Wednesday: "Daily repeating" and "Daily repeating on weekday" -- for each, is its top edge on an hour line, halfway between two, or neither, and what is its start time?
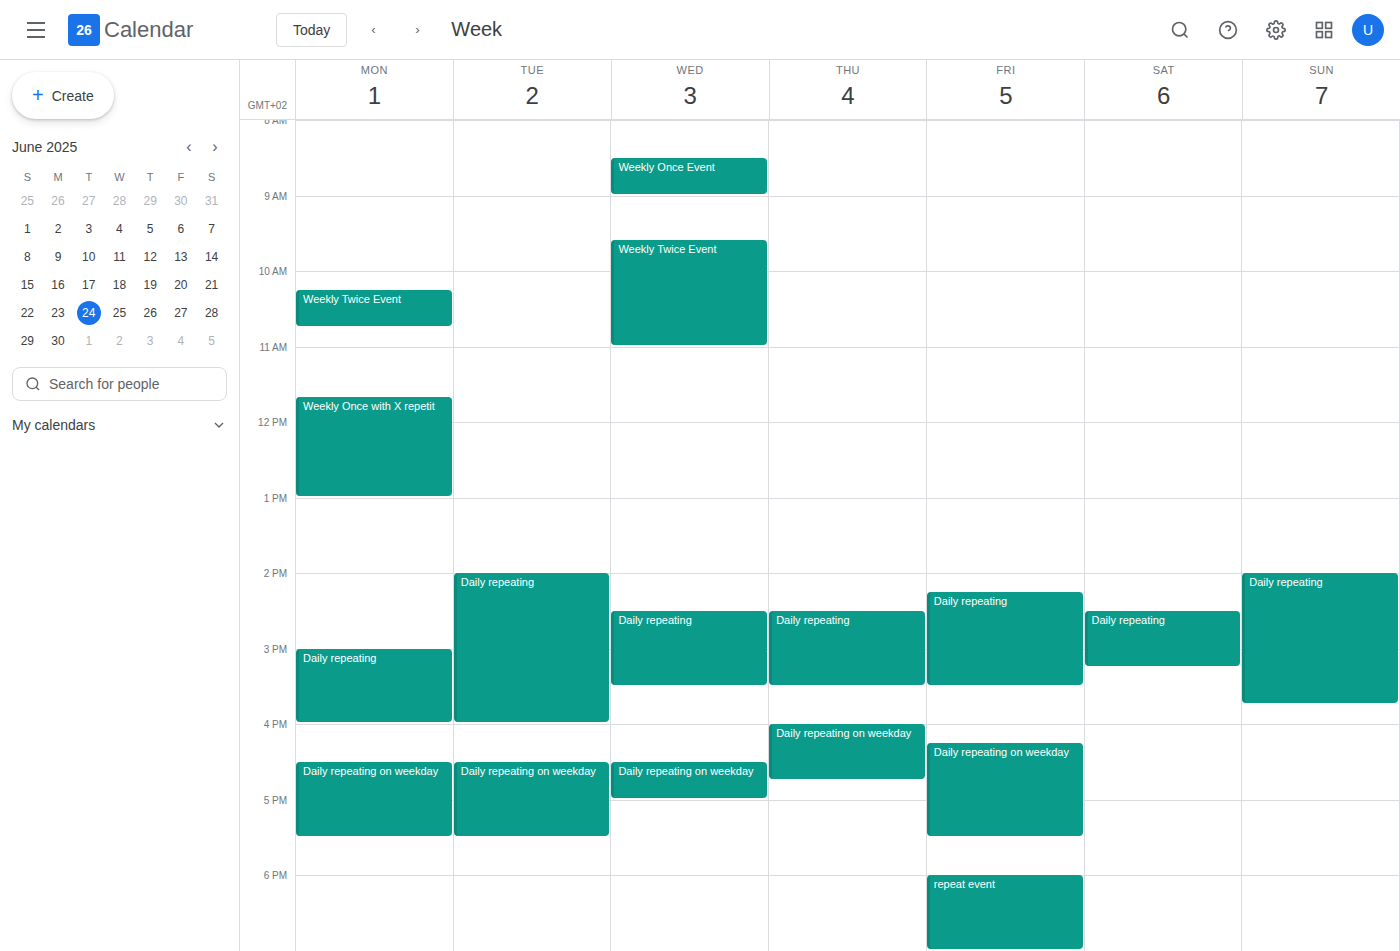
"Daily repeating": 2:30 PM, halfway between the 2 PM and 3 PM lines. "Daily repeating on weekday": 4:30 PM, halfway between the 4 PM and 5 PM lines.